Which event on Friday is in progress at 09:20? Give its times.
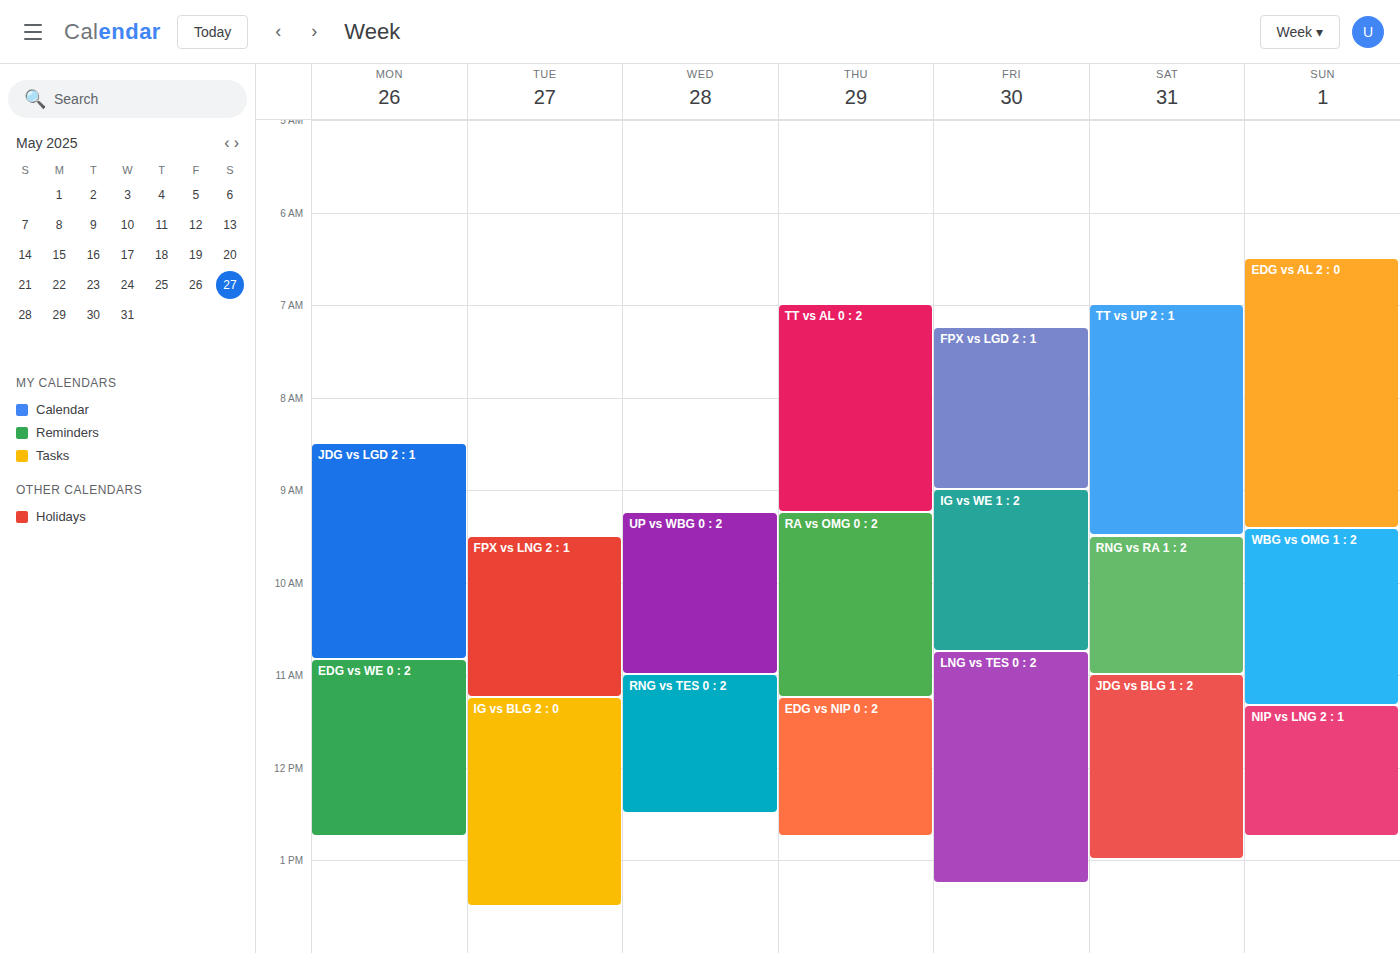
"IG vs WE 1 : 2", 09:00 to 10:45